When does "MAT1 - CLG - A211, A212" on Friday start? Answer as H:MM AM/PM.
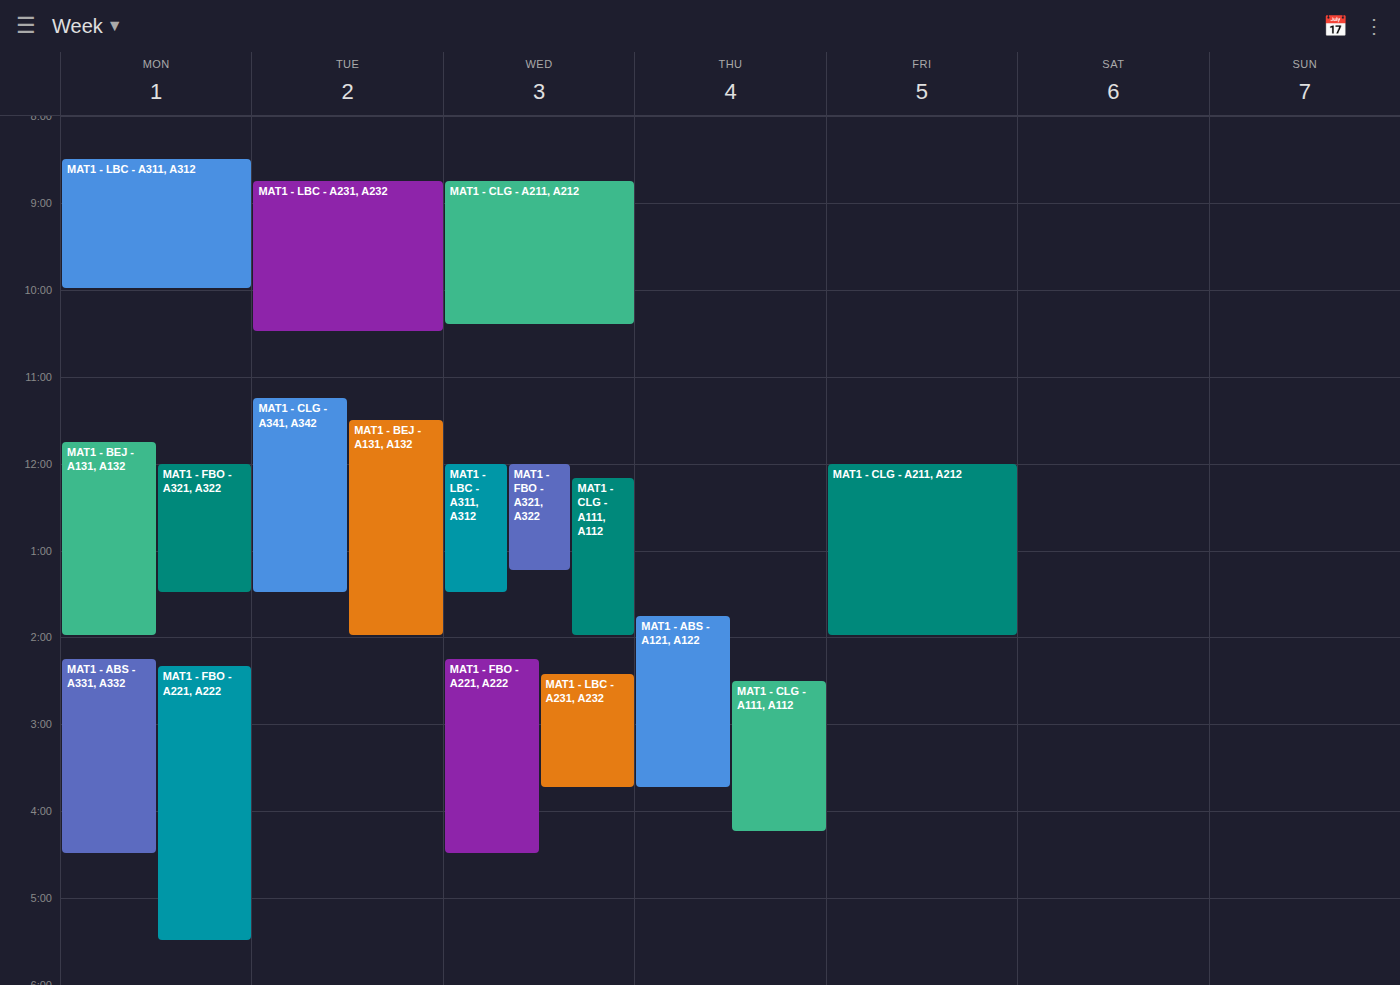
12:00 PM